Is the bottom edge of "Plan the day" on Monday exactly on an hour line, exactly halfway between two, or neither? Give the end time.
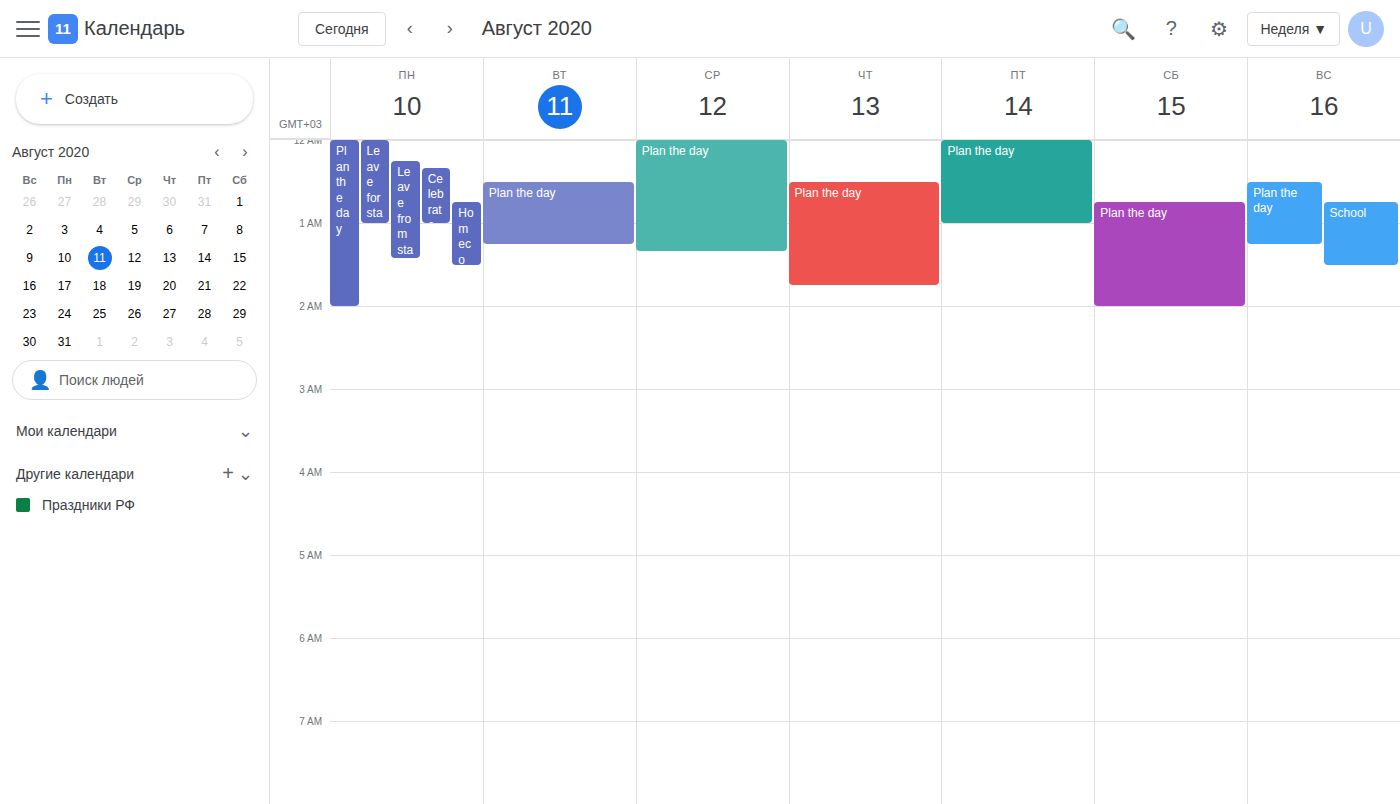
2:00 AM -- exactly on the 2 AM line.